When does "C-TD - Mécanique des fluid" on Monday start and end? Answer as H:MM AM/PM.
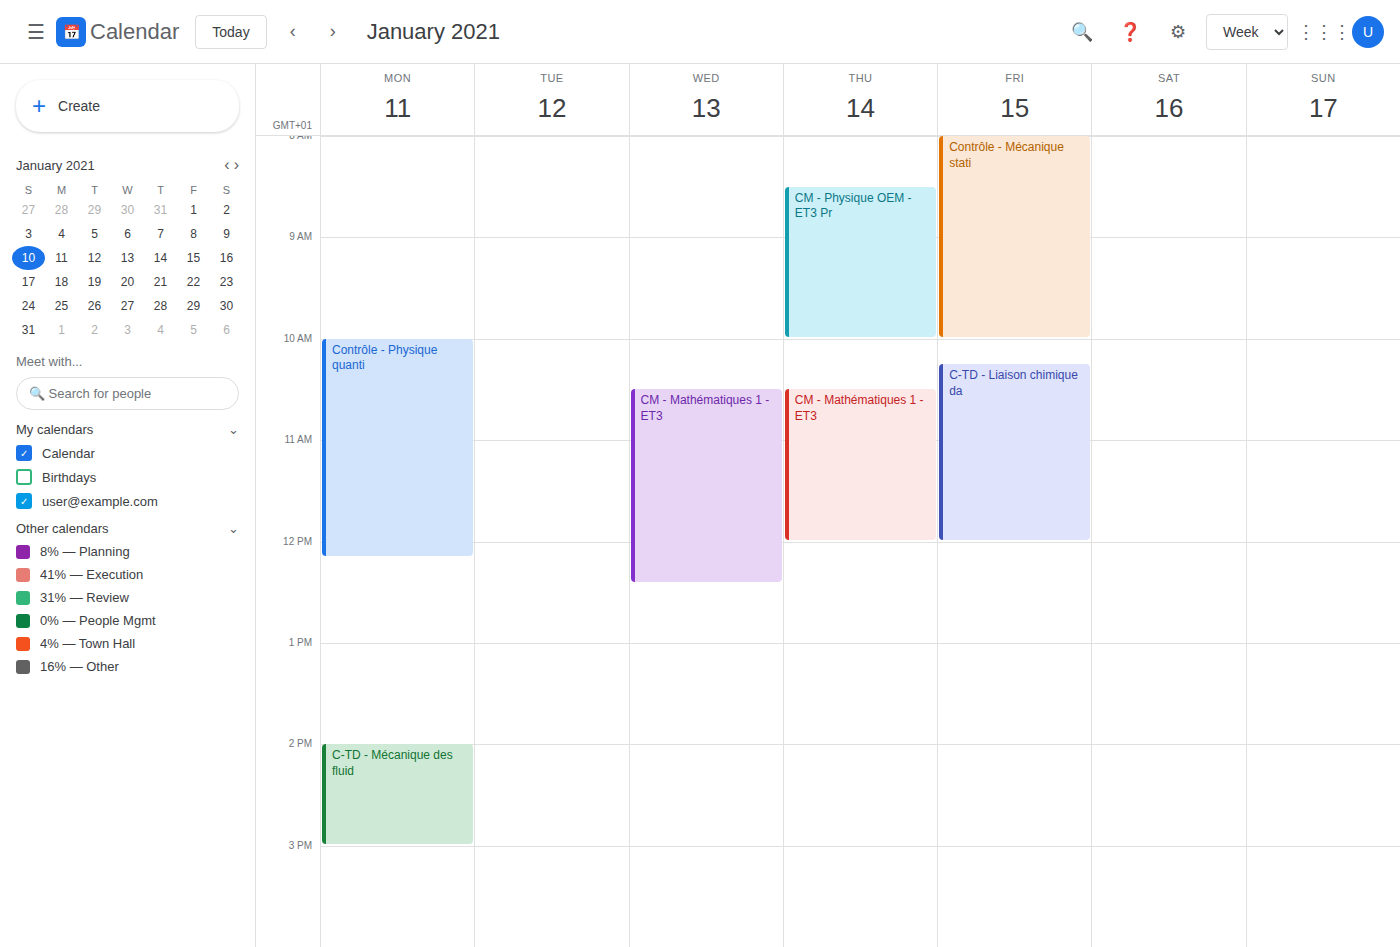
2:00 PM to 3:00 PM